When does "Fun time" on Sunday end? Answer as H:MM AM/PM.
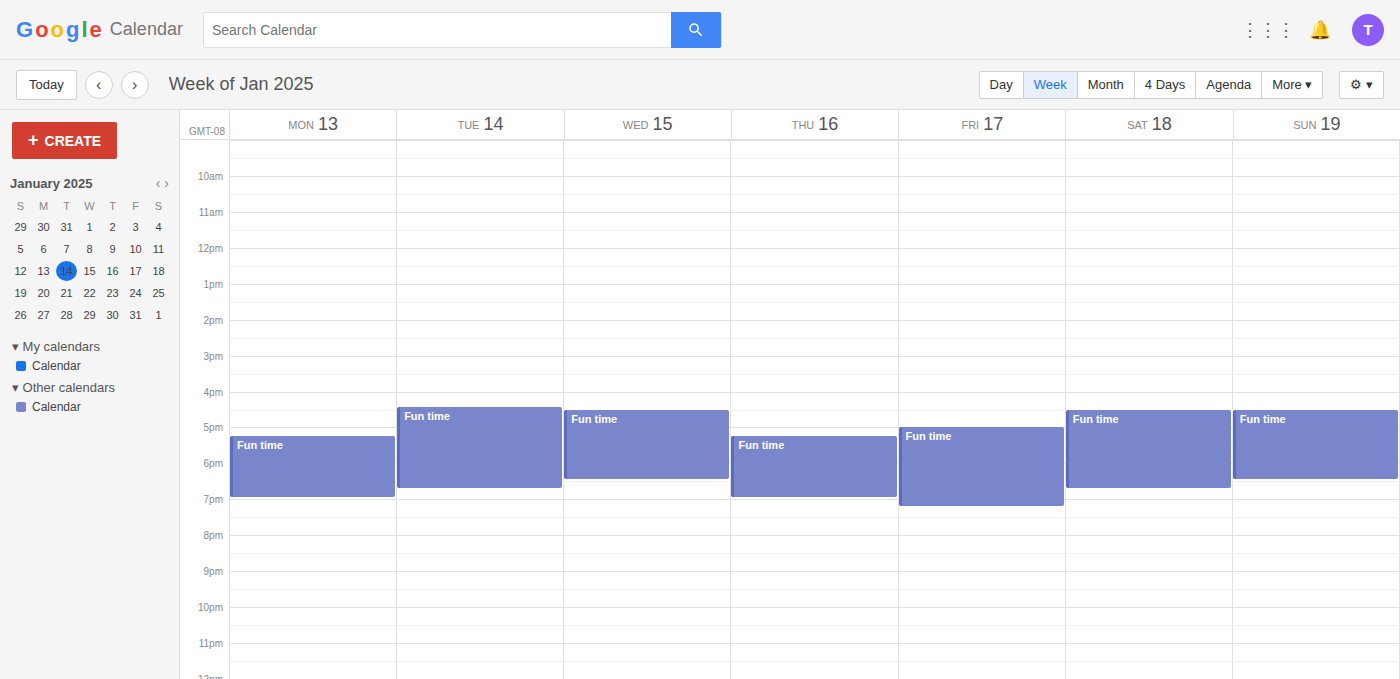
6:30 PM